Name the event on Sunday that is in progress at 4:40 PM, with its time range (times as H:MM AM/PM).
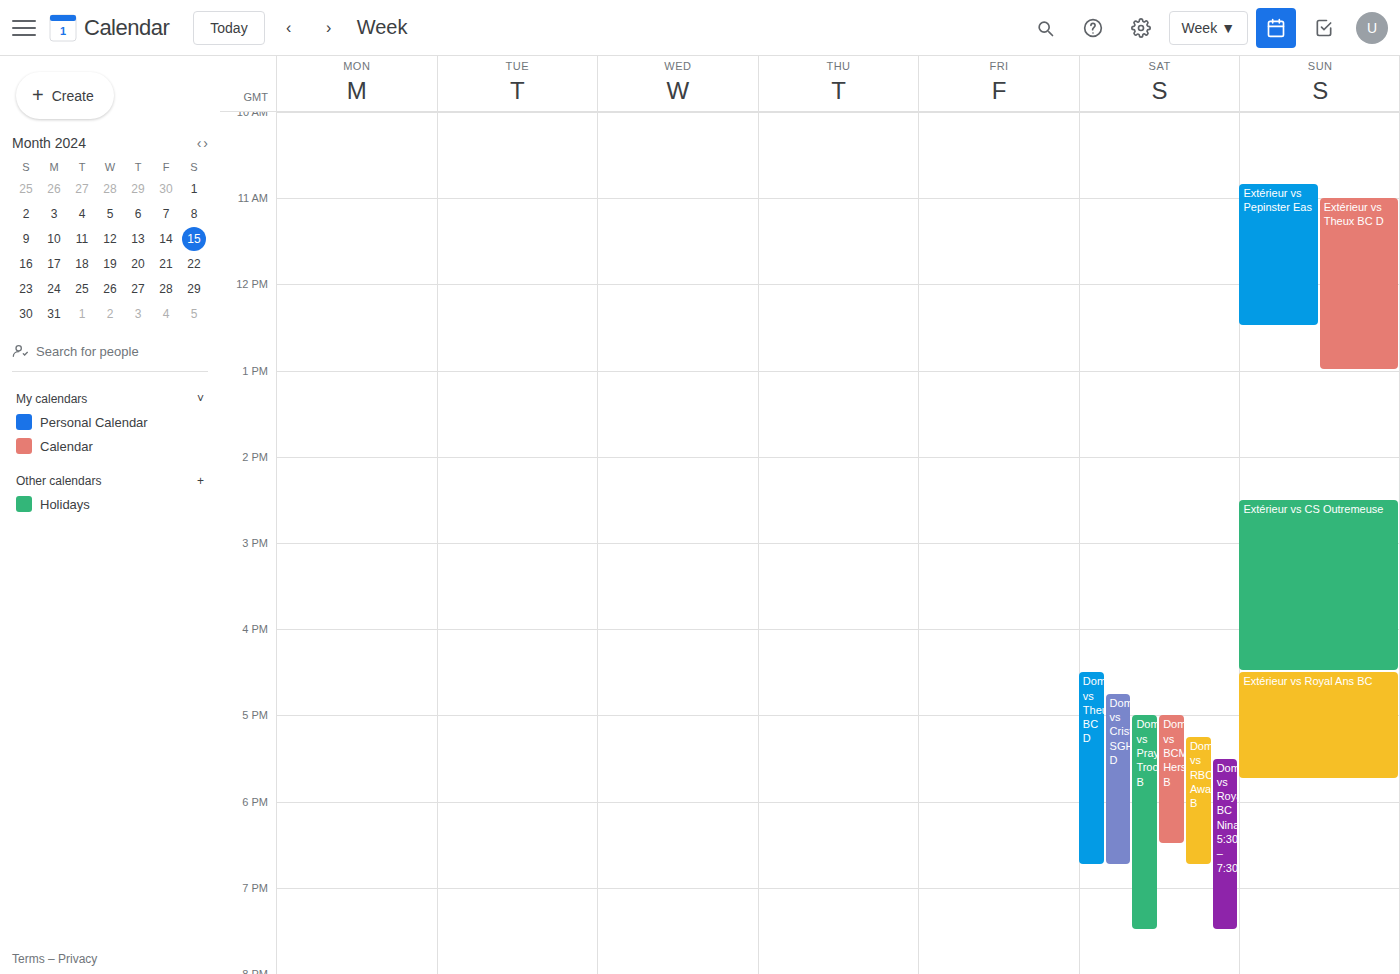
"Extérieur vs Royal Ans BC", 4:30 PM to 5:45 PM